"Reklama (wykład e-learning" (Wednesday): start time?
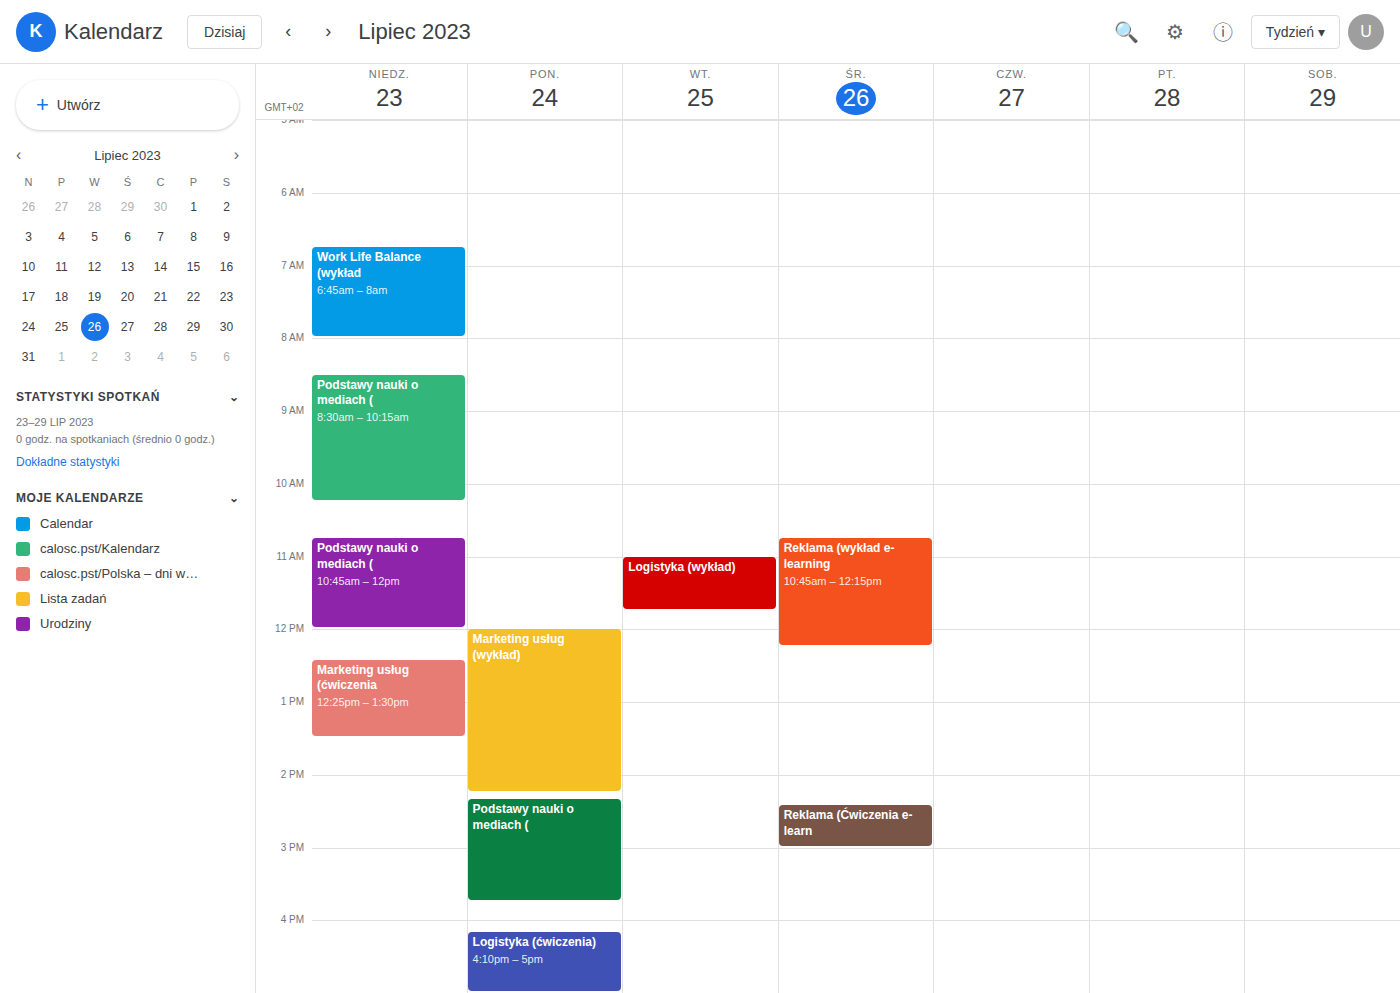
10:45 AM